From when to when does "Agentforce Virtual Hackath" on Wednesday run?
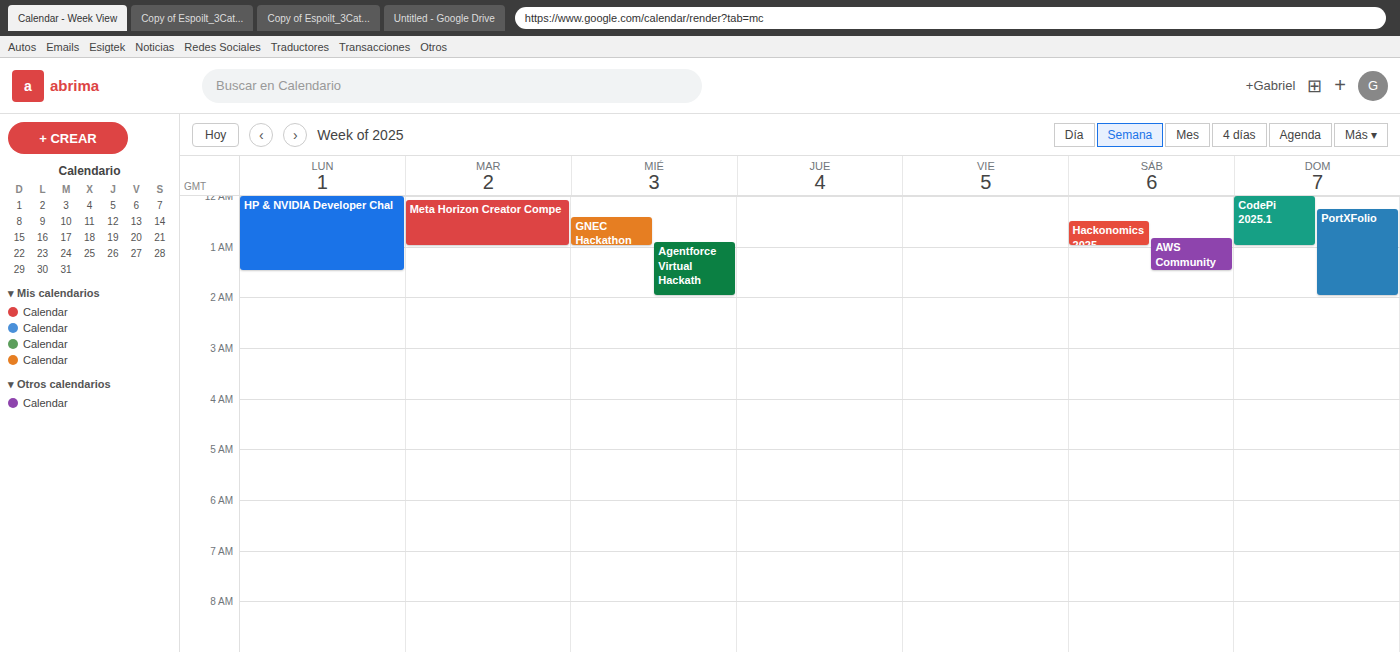
12:55 AM to 2:00 AM